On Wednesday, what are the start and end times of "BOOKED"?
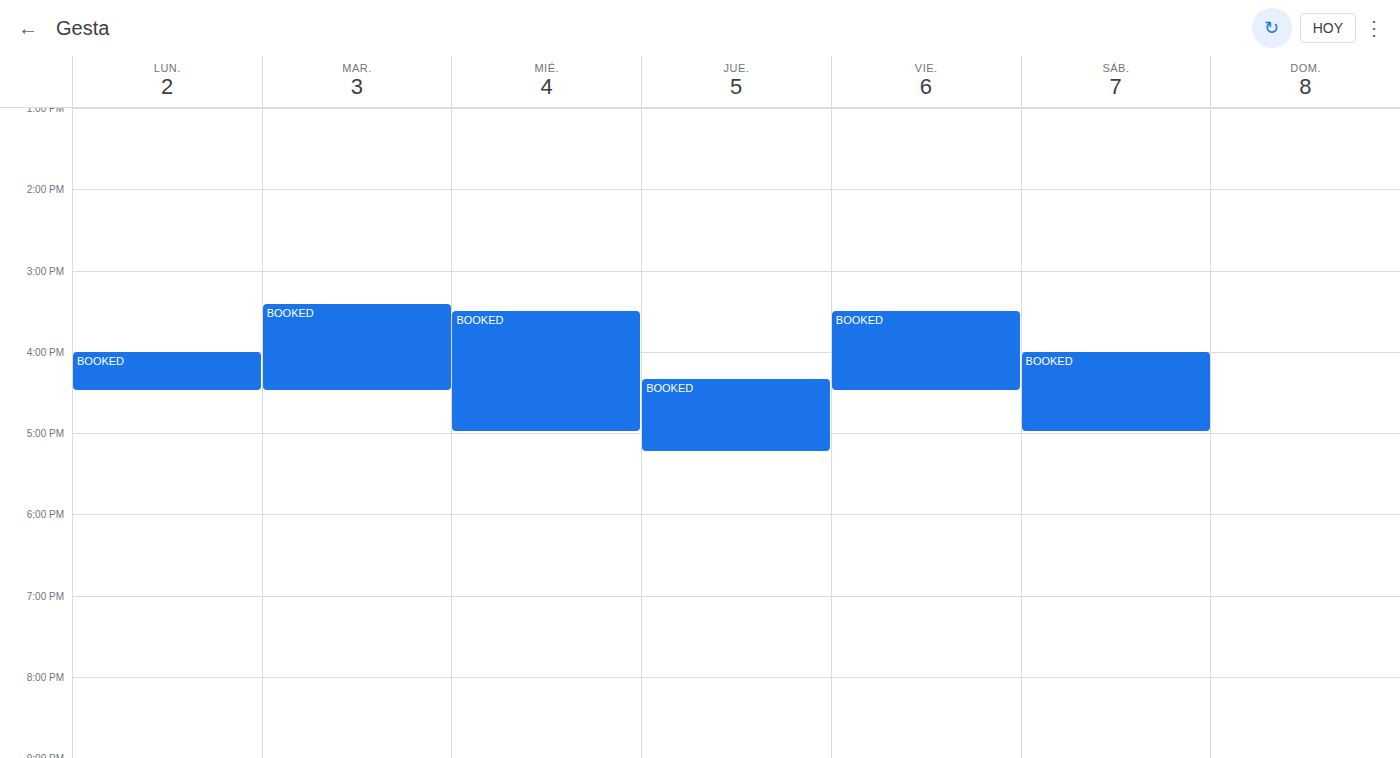
3:30 PM to 5:00 PM